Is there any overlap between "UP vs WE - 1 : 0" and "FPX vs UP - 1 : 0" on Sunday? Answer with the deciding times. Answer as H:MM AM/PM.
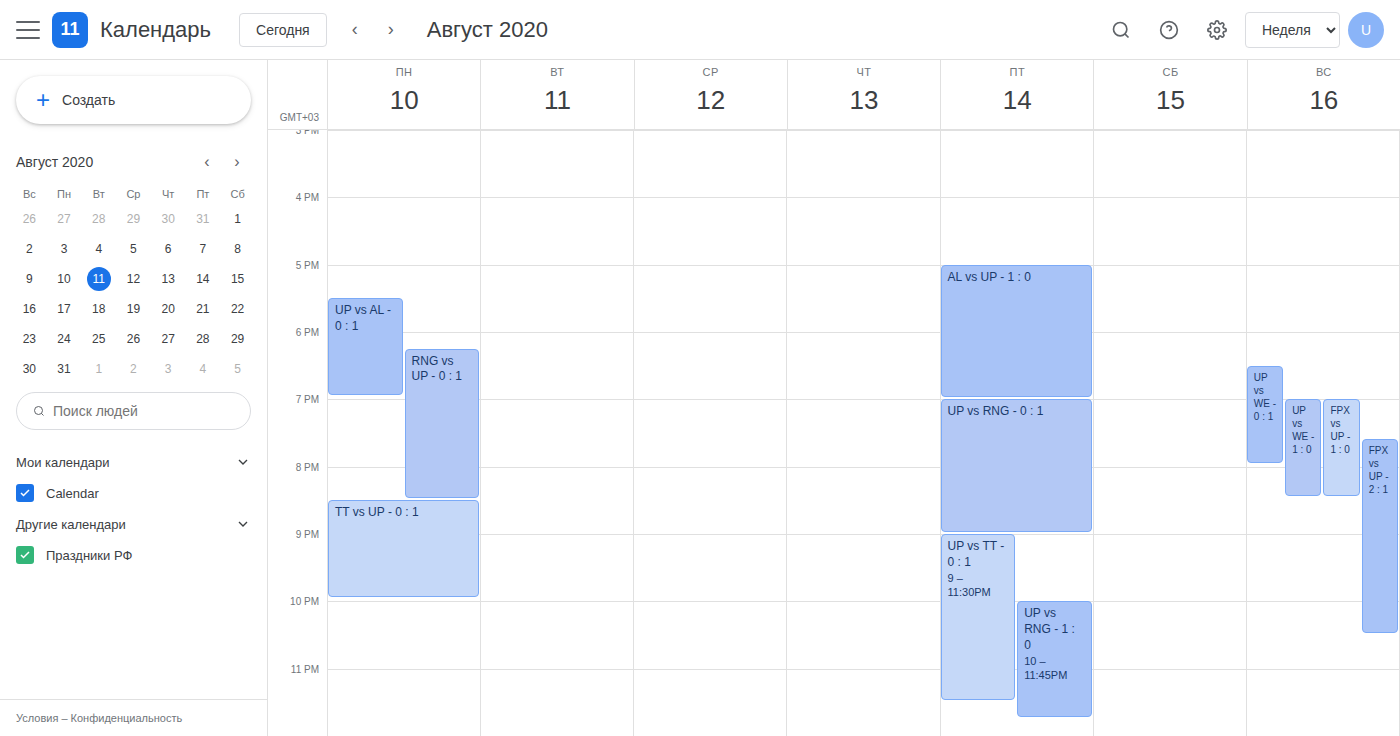
"UP vs WE - 1 : 0" runs 7:00 PM to 8:30 PM, inside "FPX vs UP - 1 : 0" -- they overlap.